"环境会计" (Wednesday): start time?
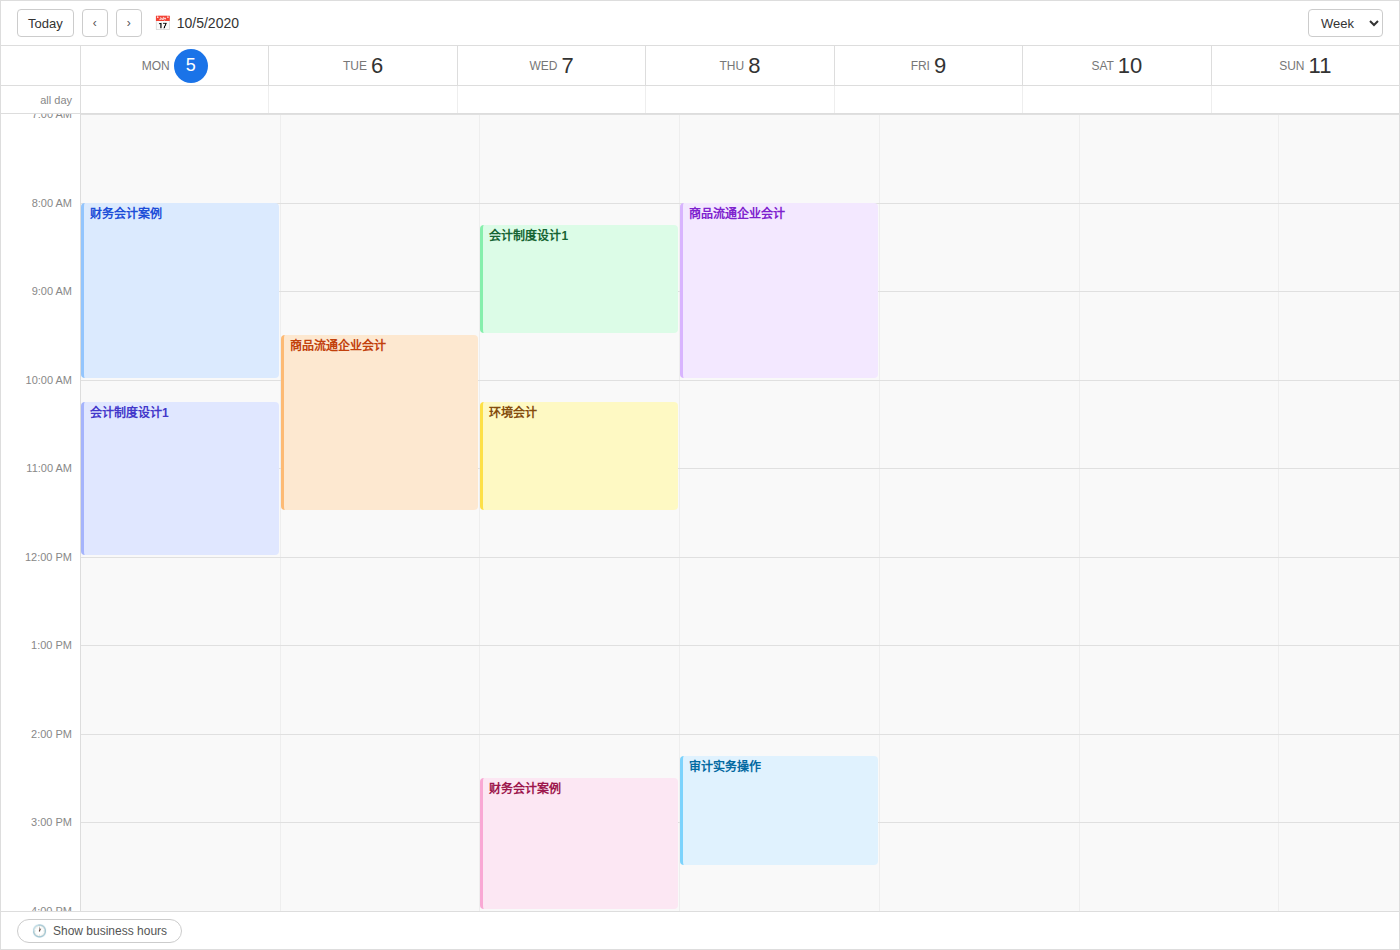
10:15 AM